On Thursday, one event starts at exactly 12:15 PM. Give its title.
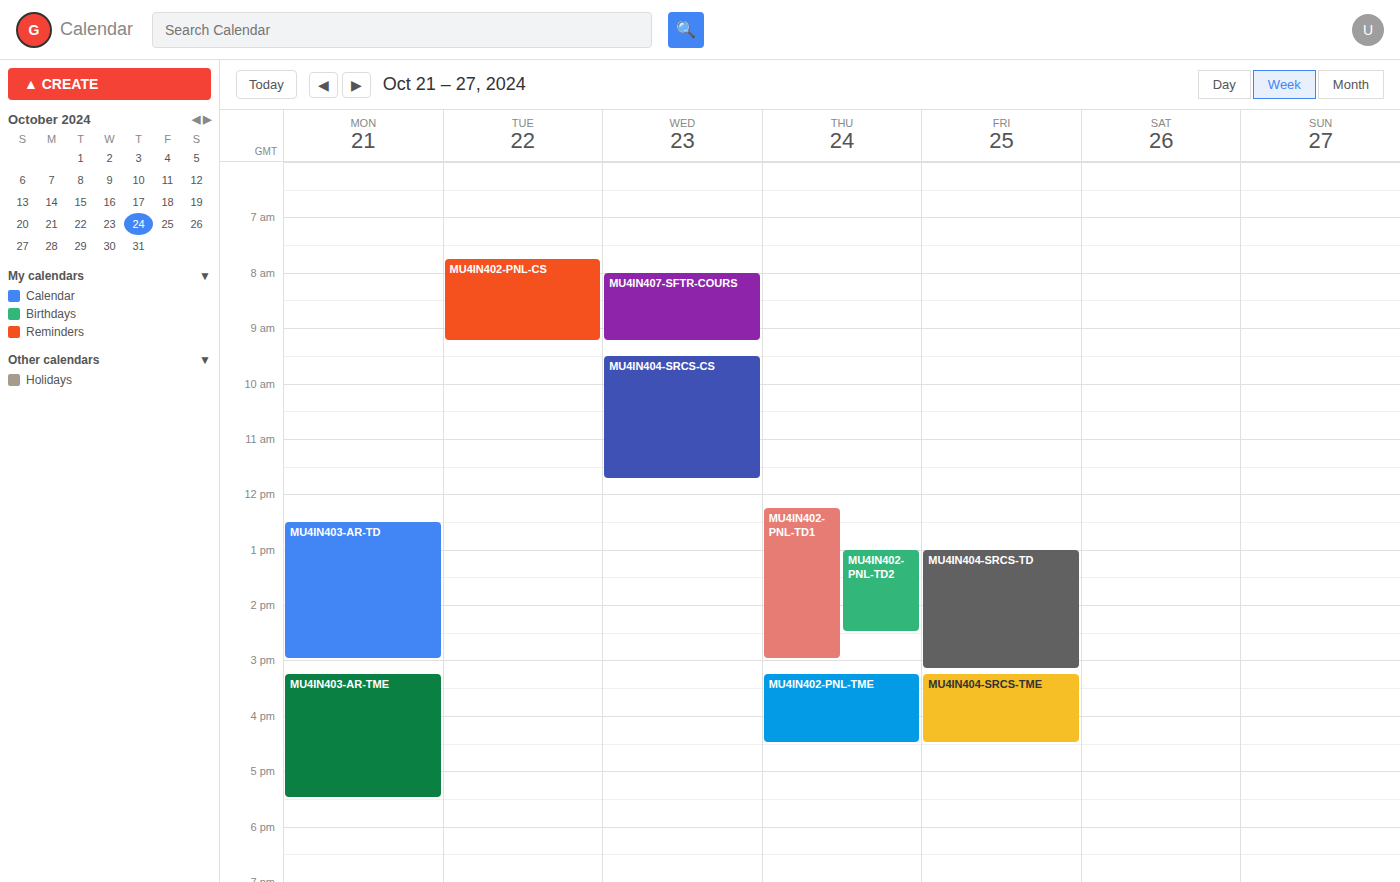
"MU4IN402-PNL-TD1"